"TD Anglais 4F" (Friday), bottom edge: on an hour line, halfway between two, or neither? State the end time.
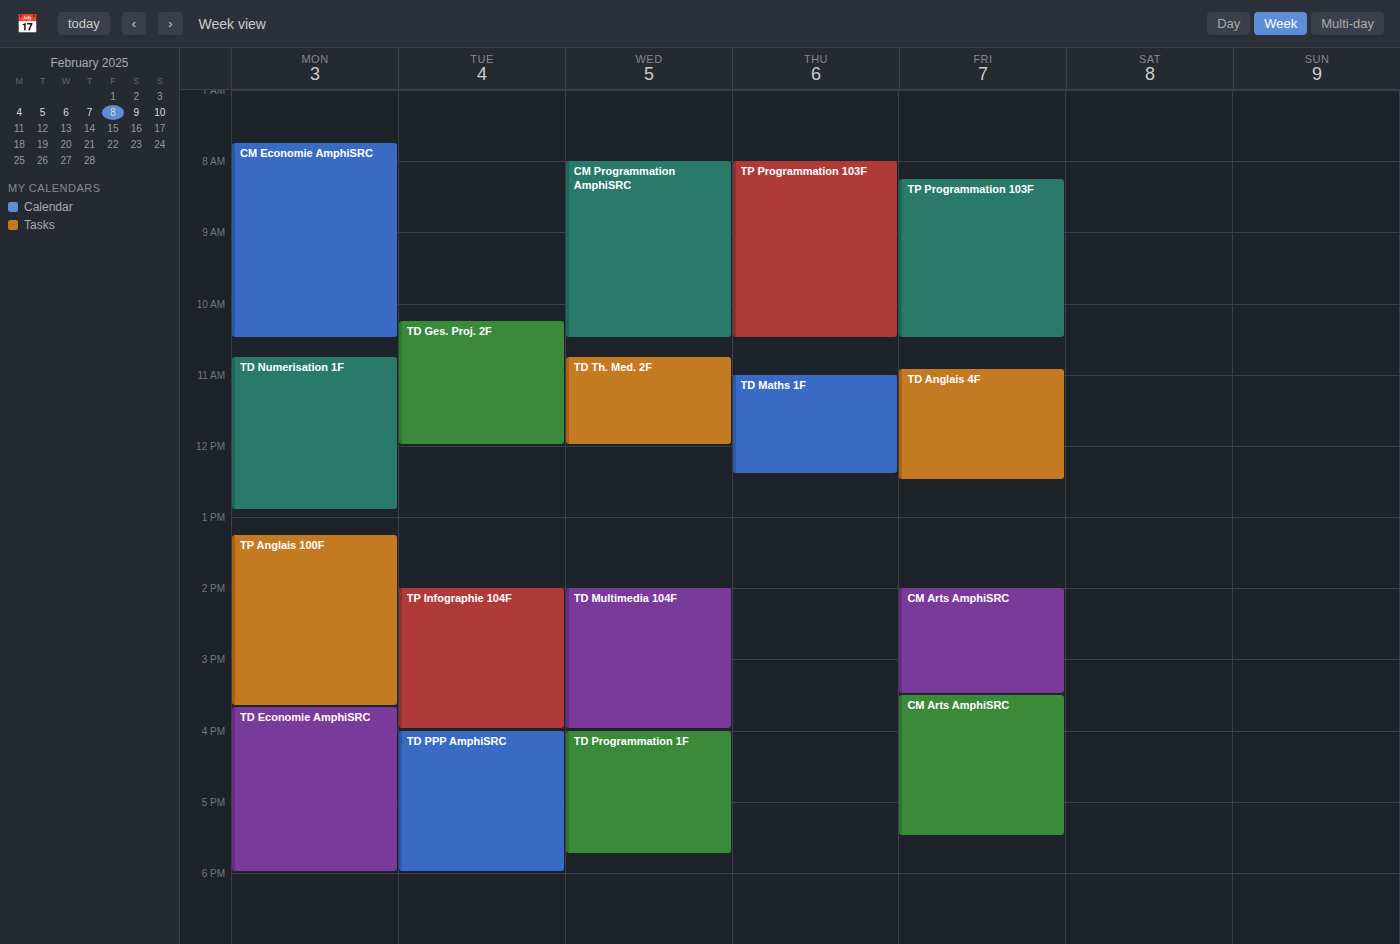
12:30 -- halfway between the 12:00 and 13:00 lines.